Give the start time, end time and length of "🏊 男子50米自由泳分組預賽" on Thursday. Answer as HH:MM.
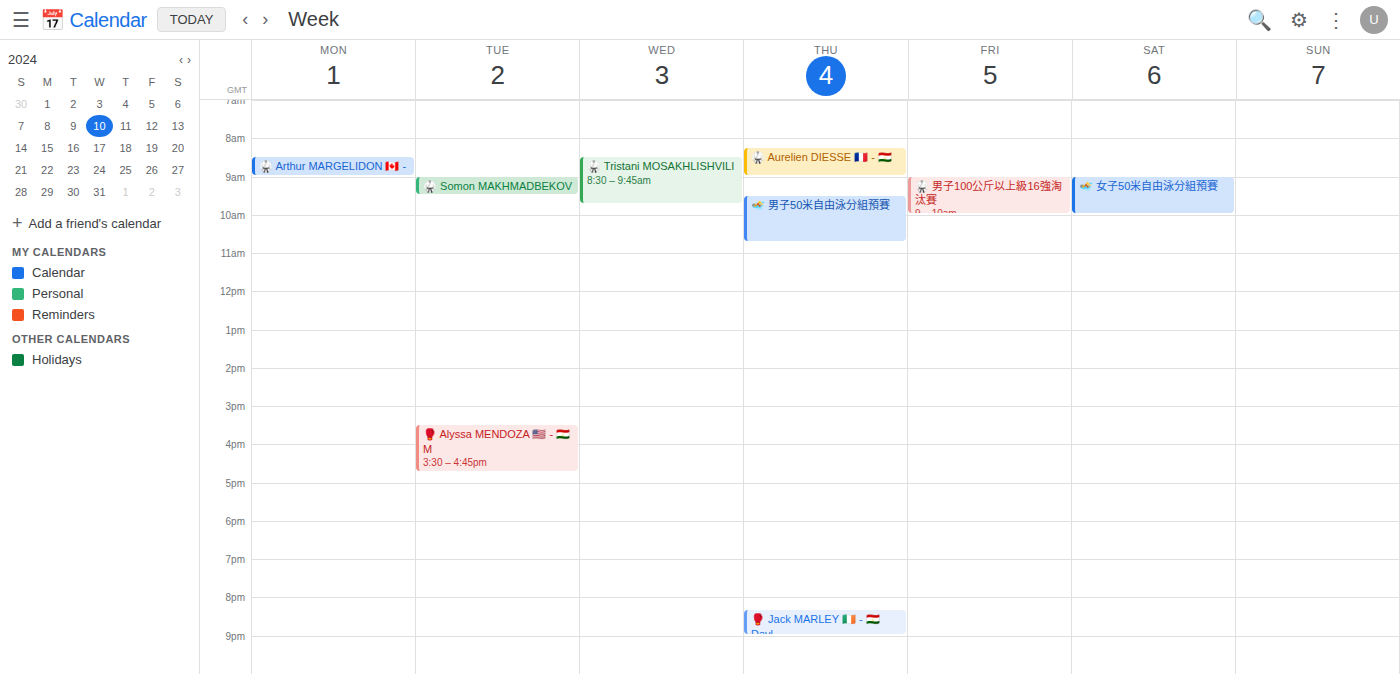
09:30 to 10:45, 1 hour 15 minutes